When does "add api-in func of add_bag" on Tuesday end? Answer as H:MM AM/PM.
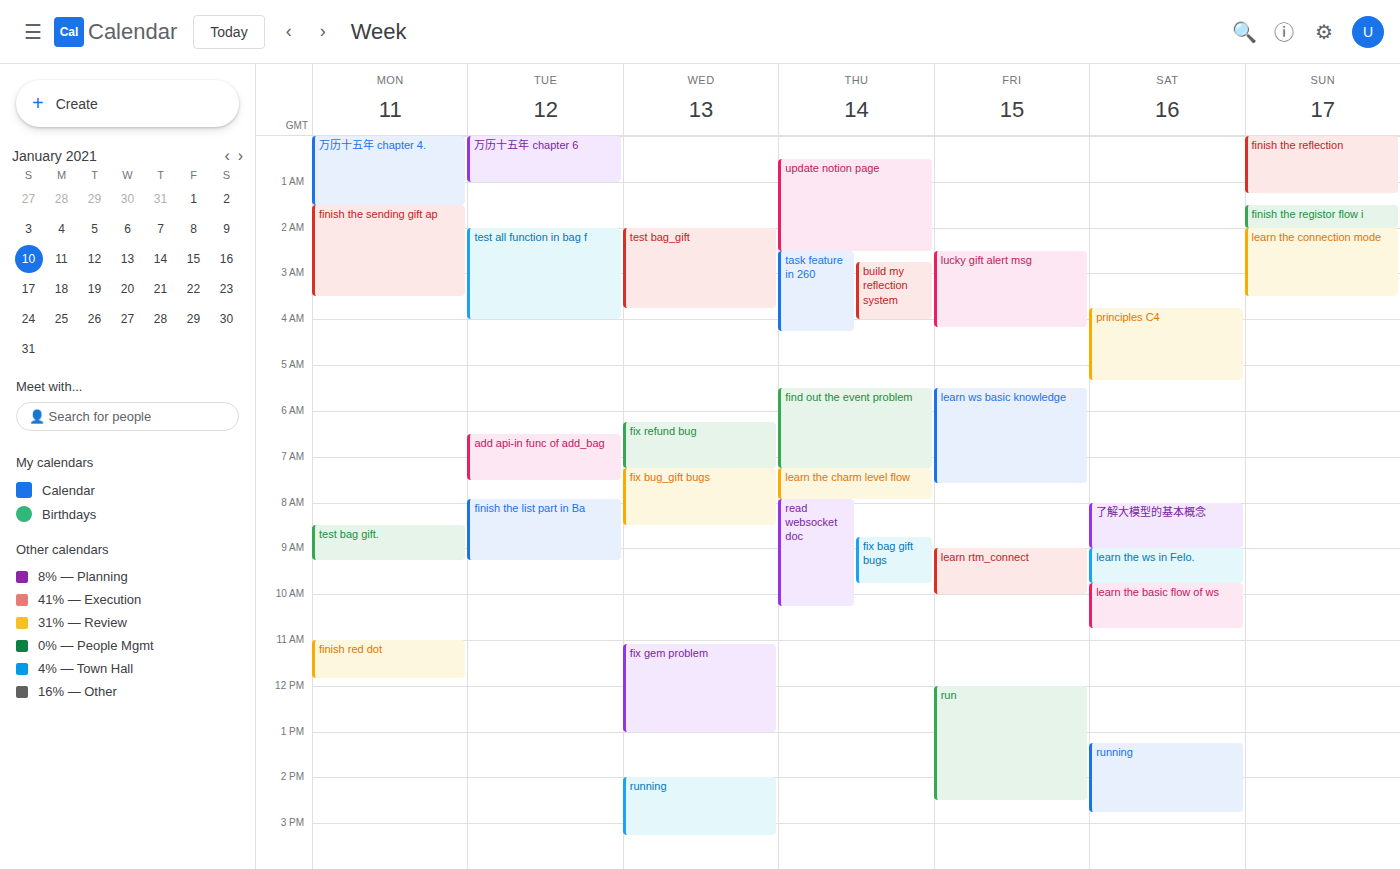
7:30 AM